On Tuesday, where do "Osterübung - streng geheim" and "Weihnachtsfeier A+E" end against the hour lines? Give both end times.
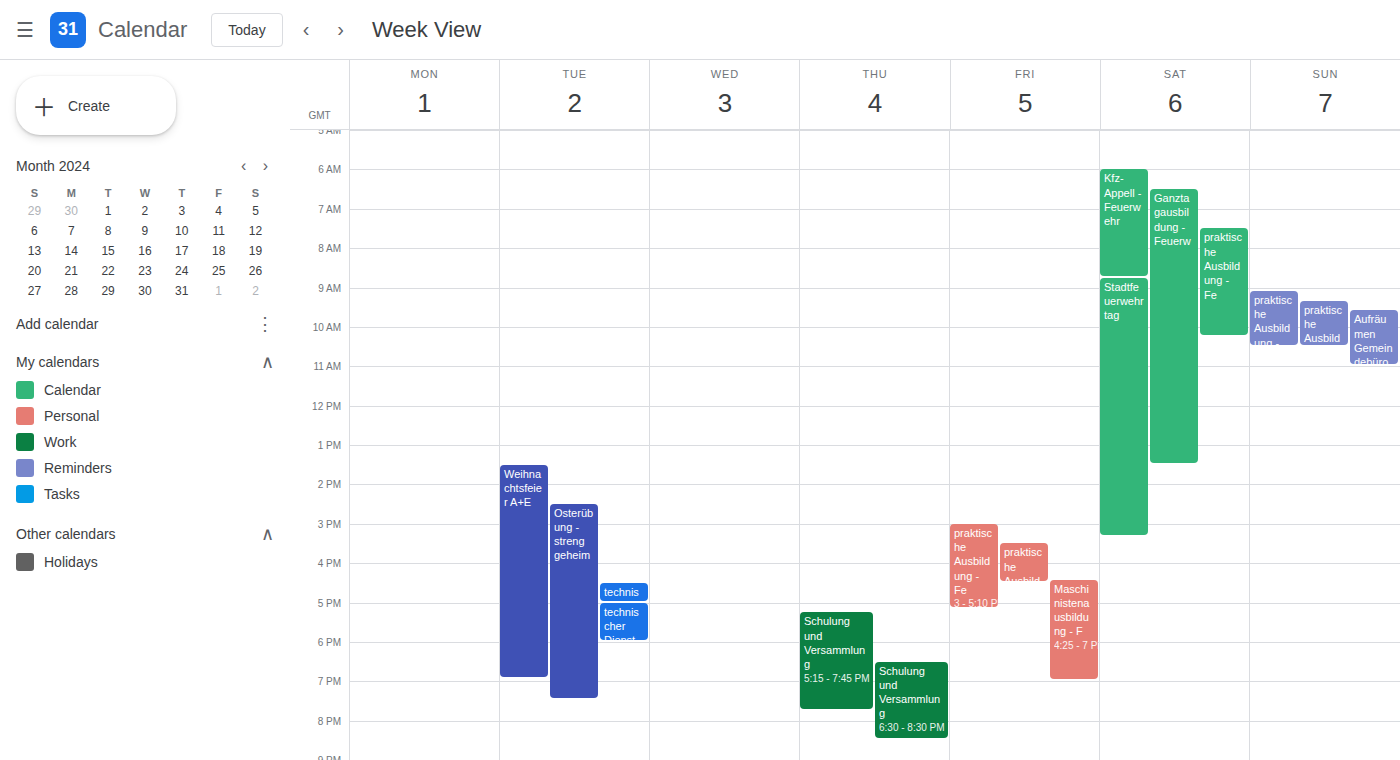
"Osterübung - streng geheim": 7:30 PM, halfway between the 7 PM and 8 PM lines. "Weihnachtsfeier A+E": 7:00 PM, exactly on the 7 PM line.